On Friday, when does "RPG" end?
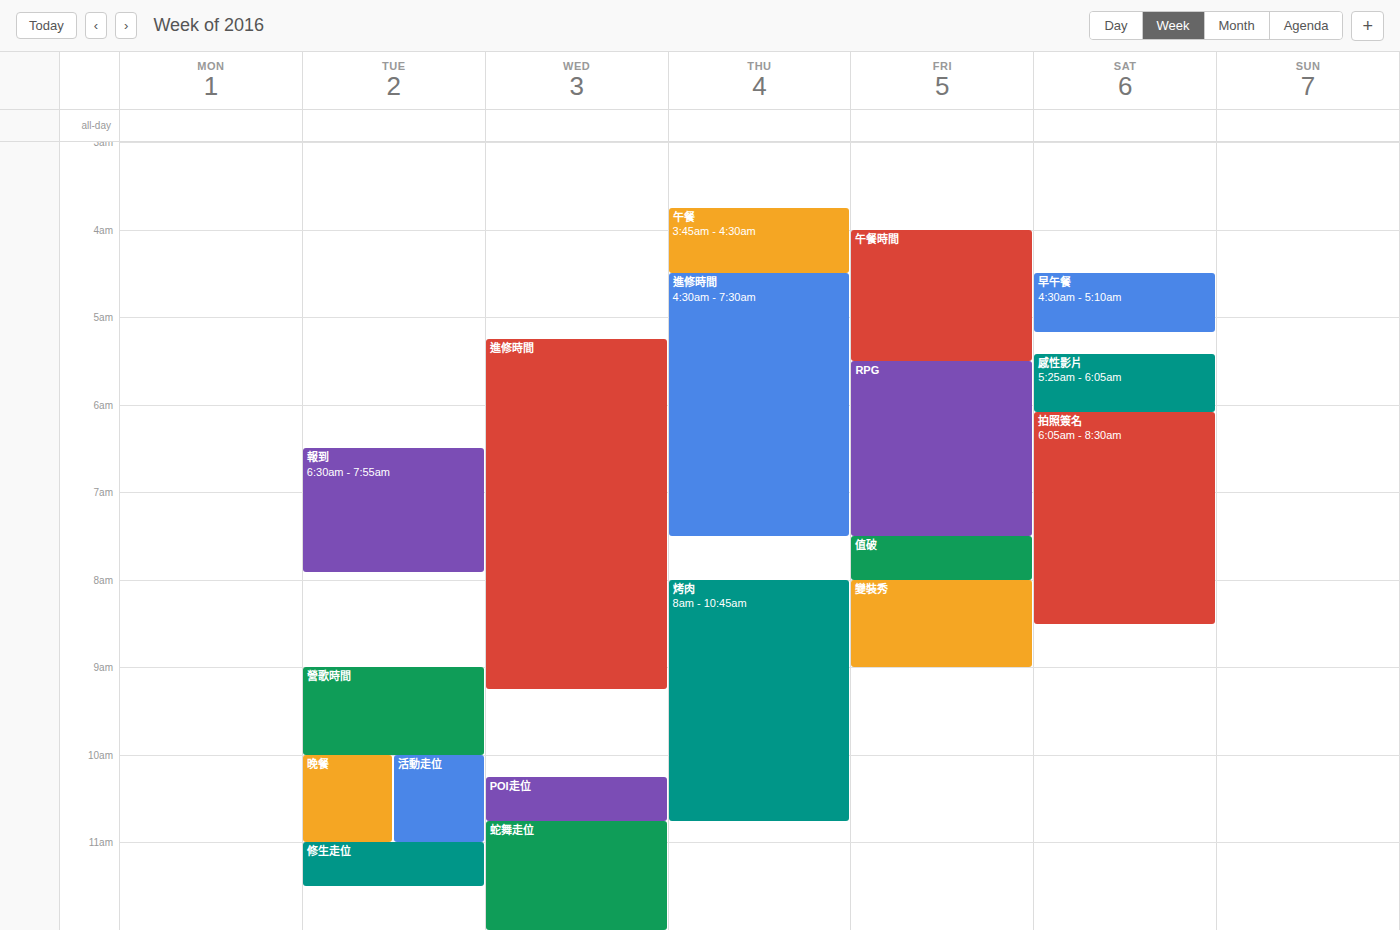
7:30 AM